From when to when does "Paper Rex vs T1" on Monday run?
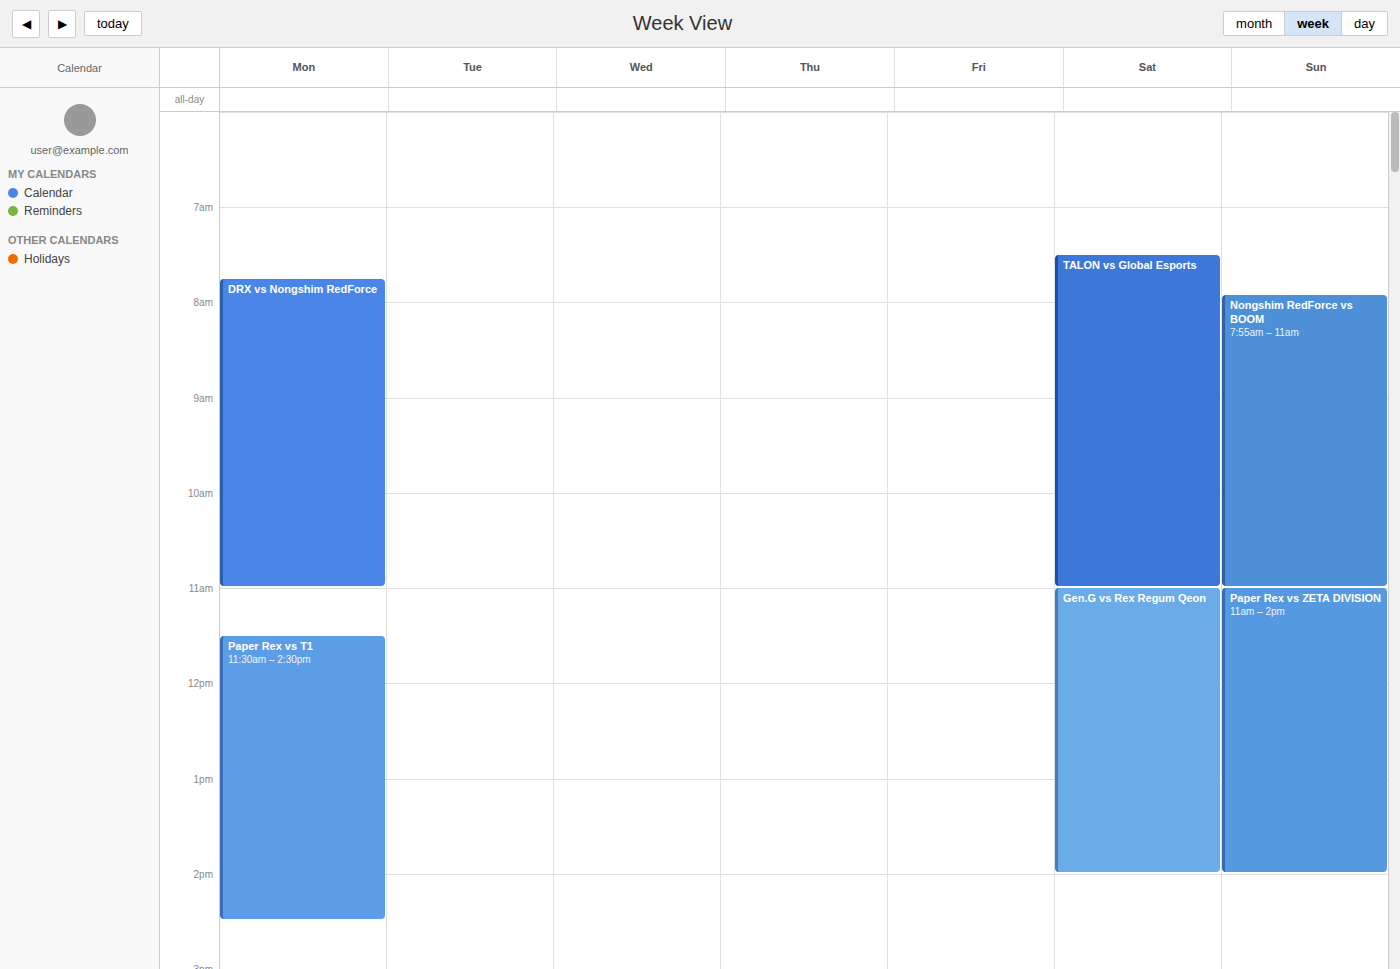
11:30 to 14:30